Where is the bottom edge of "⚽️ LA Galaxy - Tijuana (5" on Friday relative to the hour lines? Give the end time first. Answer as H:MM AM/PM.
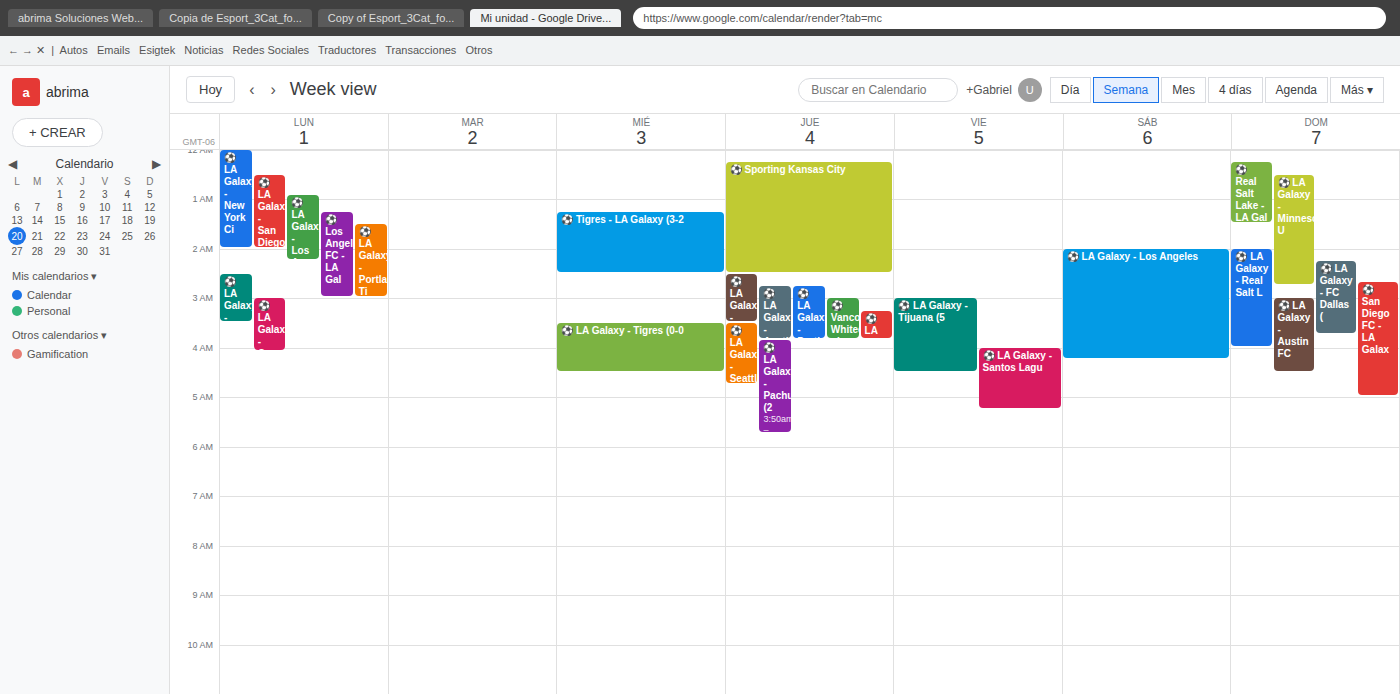
4:30 AM -- halfway between the 4 AM and 5 AM lines.